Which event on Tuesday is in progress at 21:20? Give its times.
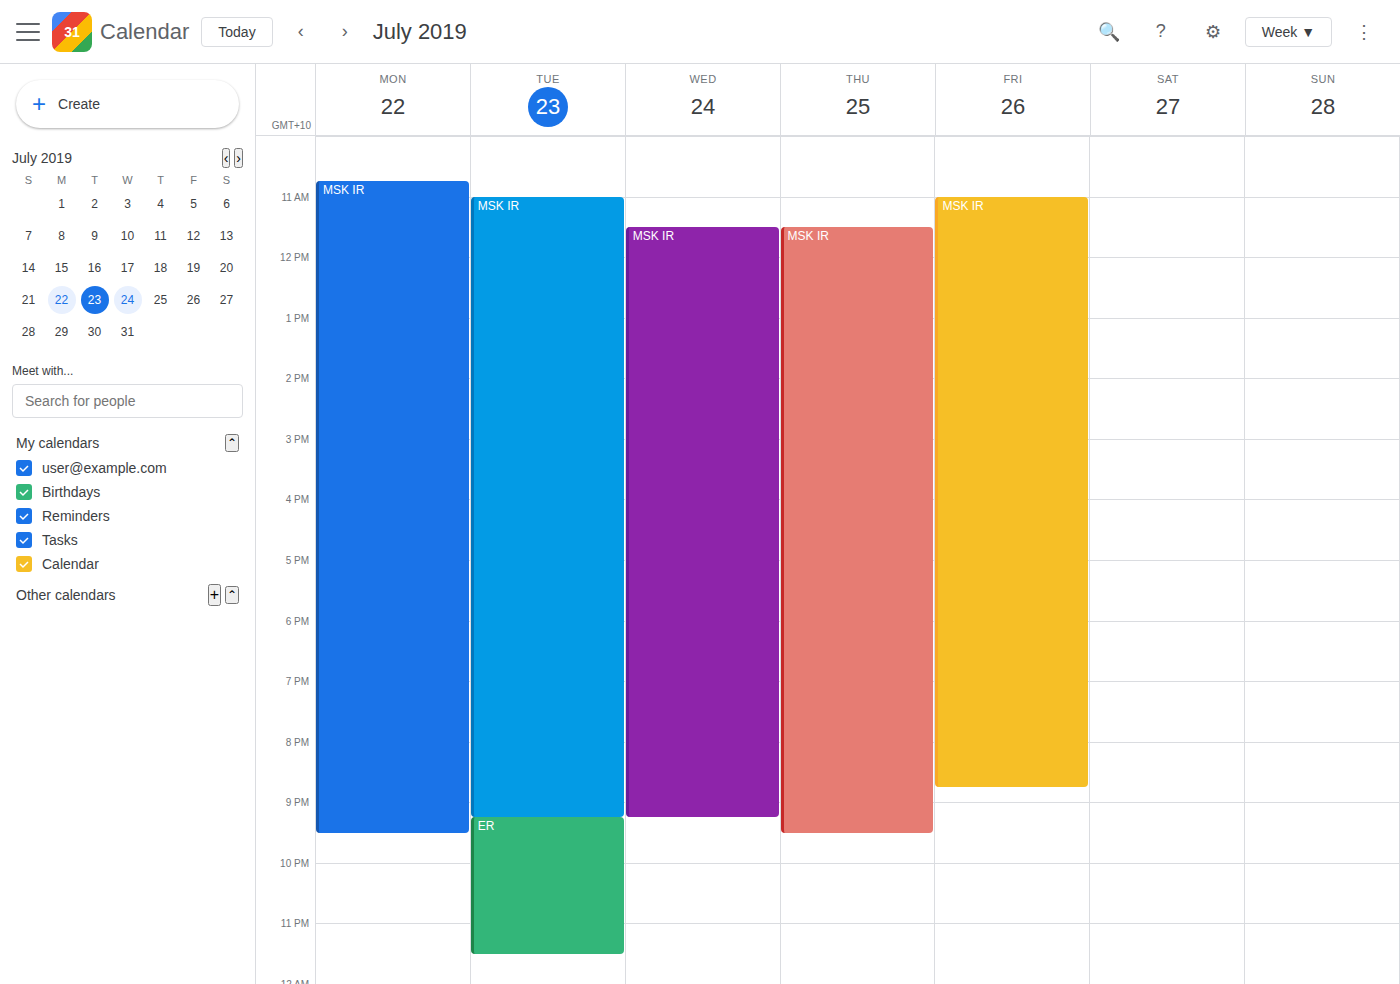
"ER", 21:15 to 23:30